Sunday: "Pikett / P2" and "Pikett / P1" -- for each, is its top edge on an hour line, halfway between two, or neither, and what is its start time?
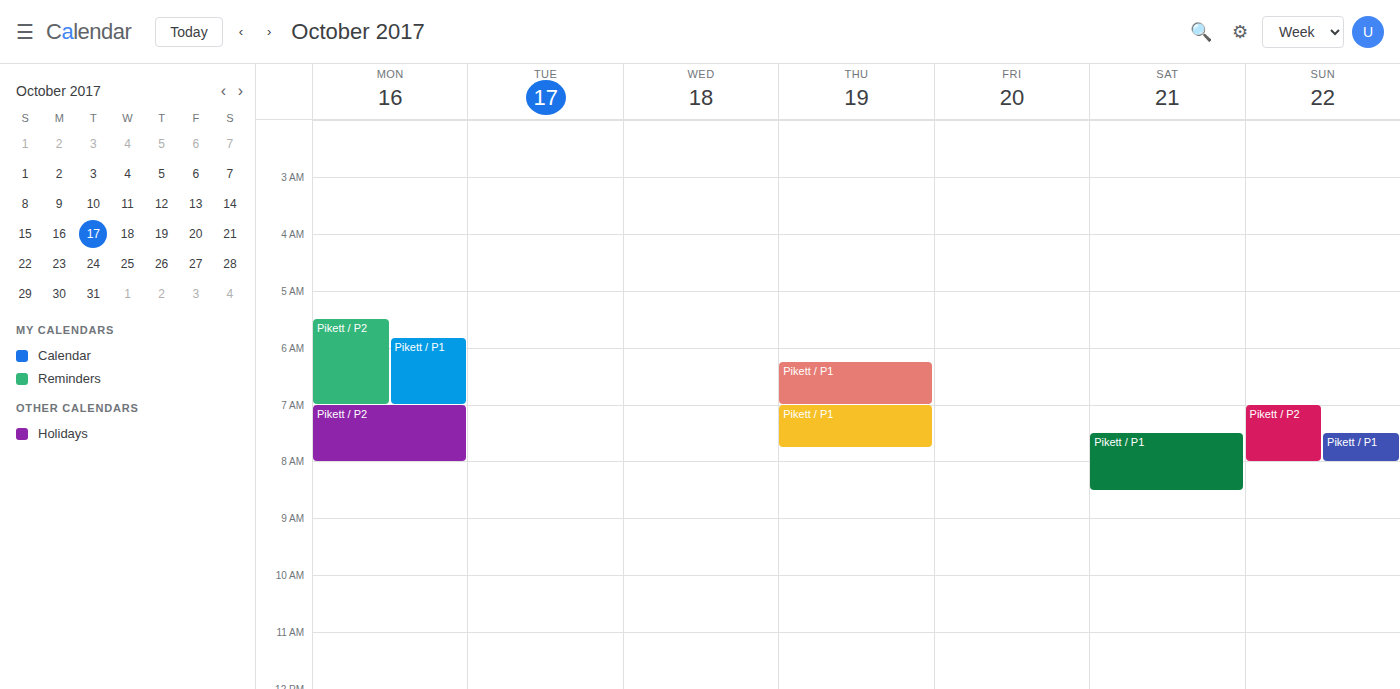
"Pikett / P2": 07:00, exactly on the 07:00 line. "Pikett / P1": 07:30, halfway between the 07:00 and 08:00 lines.